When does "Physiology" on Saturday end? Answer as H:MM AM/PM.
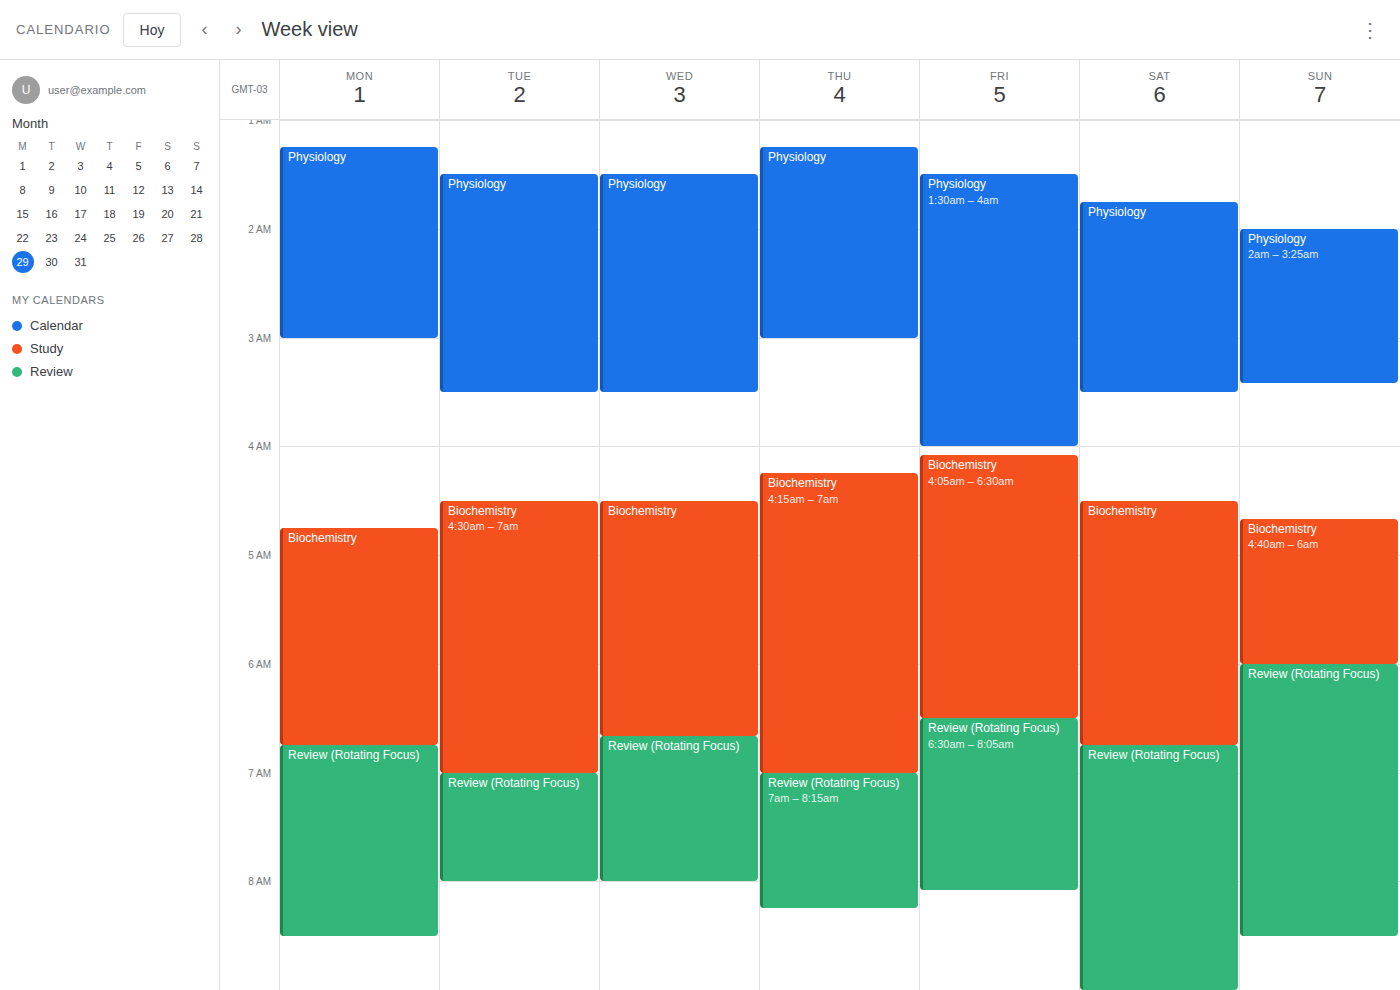
3:30 AM